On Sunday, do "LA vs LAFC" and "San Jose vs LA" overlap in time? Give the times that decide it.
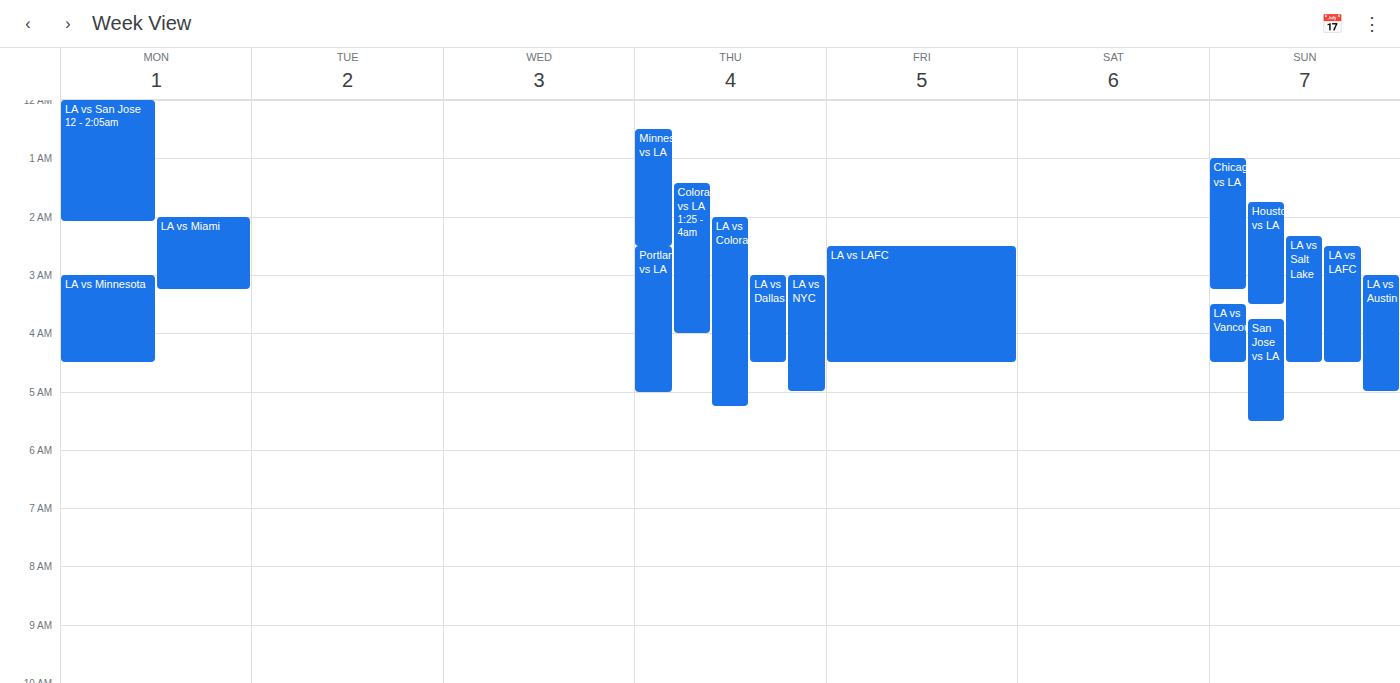
"San Jose vs LA" starts at 03:45, before "LA vs LAFC" ends at 04:30 -- they overlap.